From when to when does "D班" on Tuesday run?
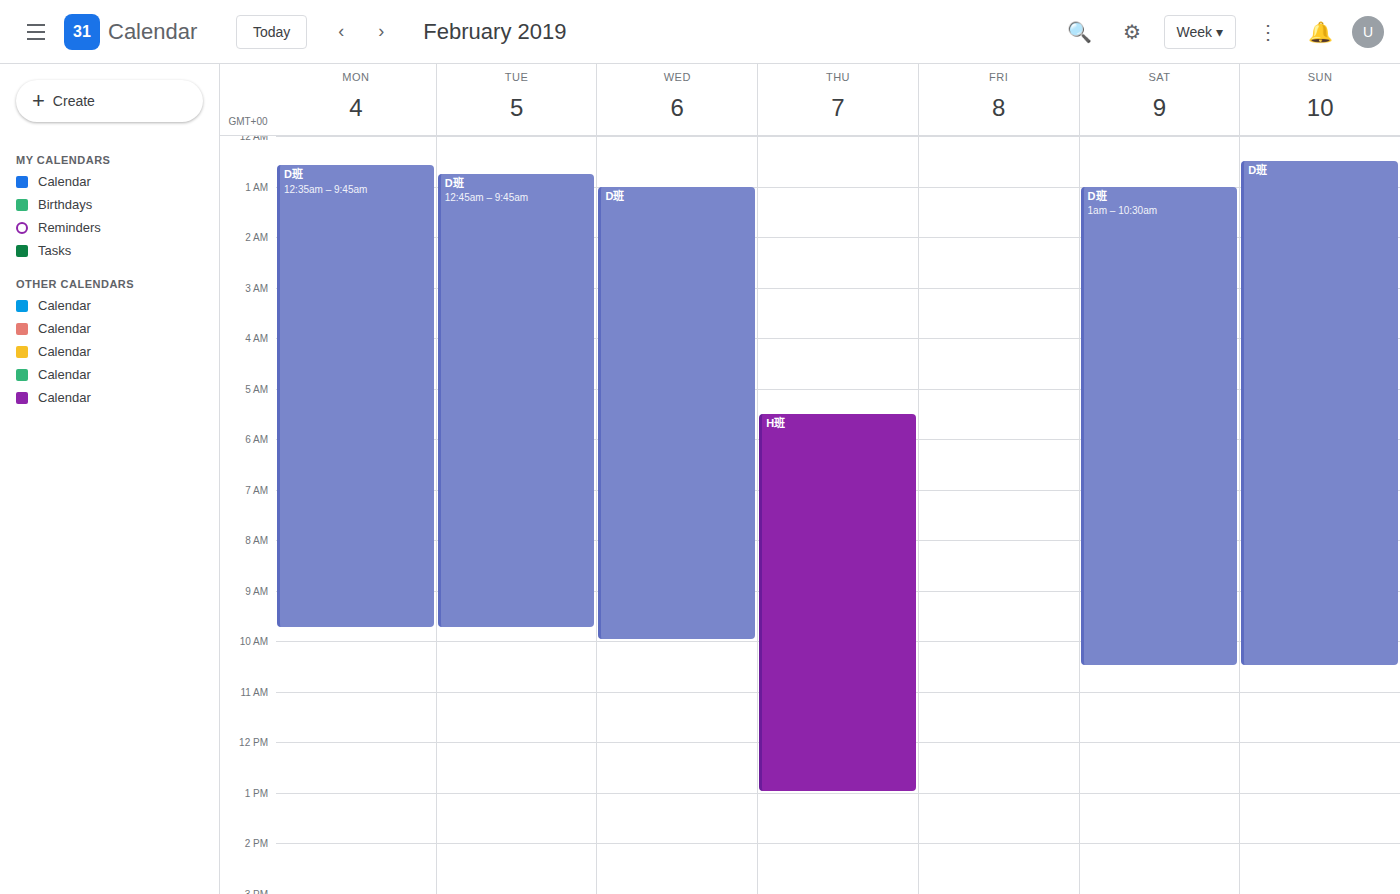
12:45 AM to 9:45 AM